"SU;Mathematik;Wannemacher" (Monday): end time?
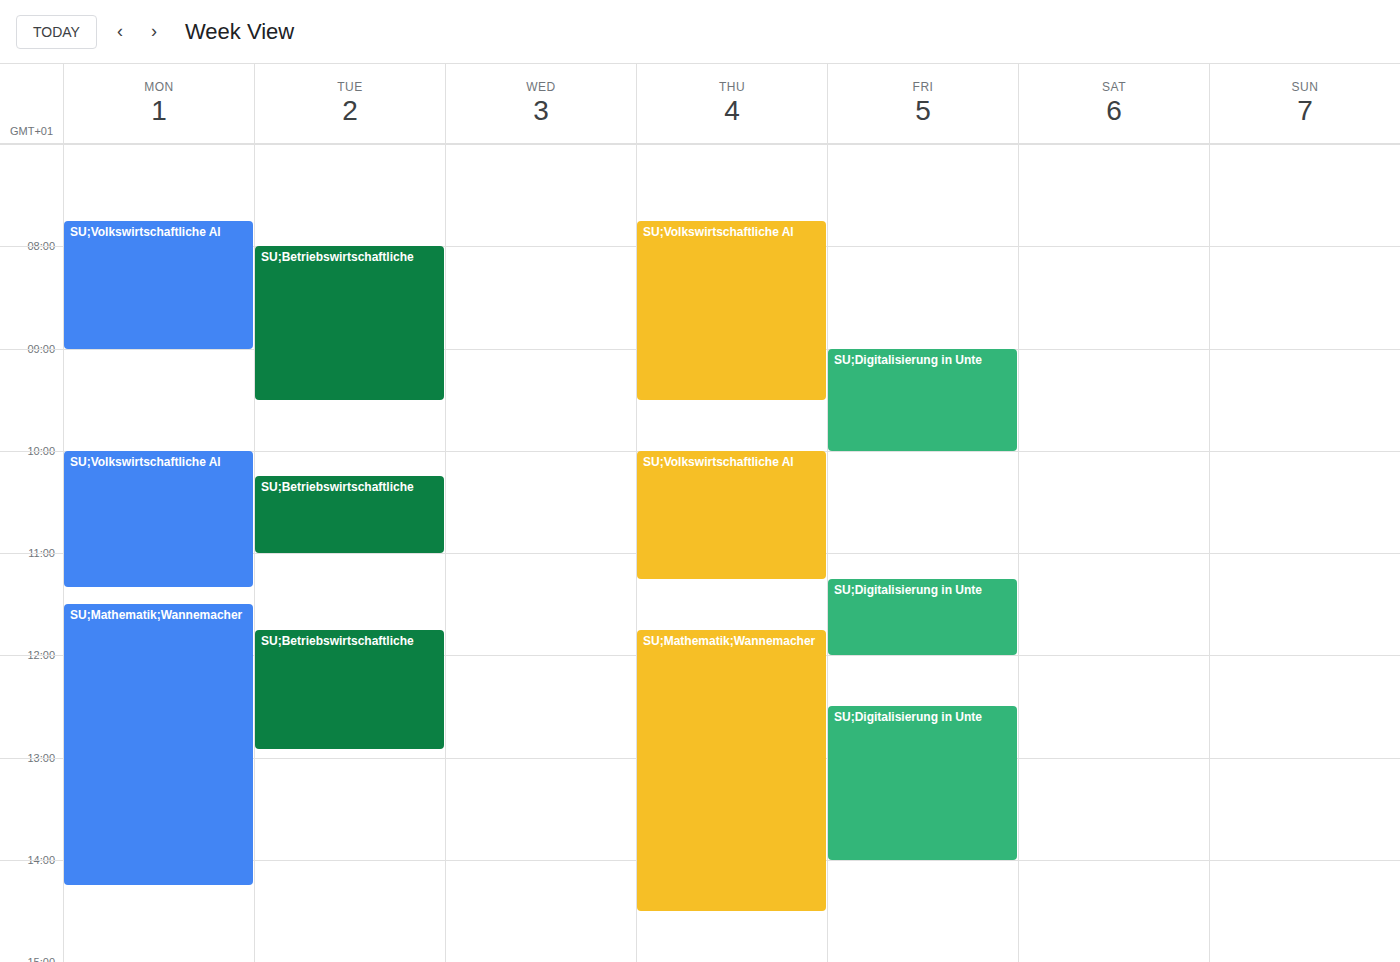
2:15 PM